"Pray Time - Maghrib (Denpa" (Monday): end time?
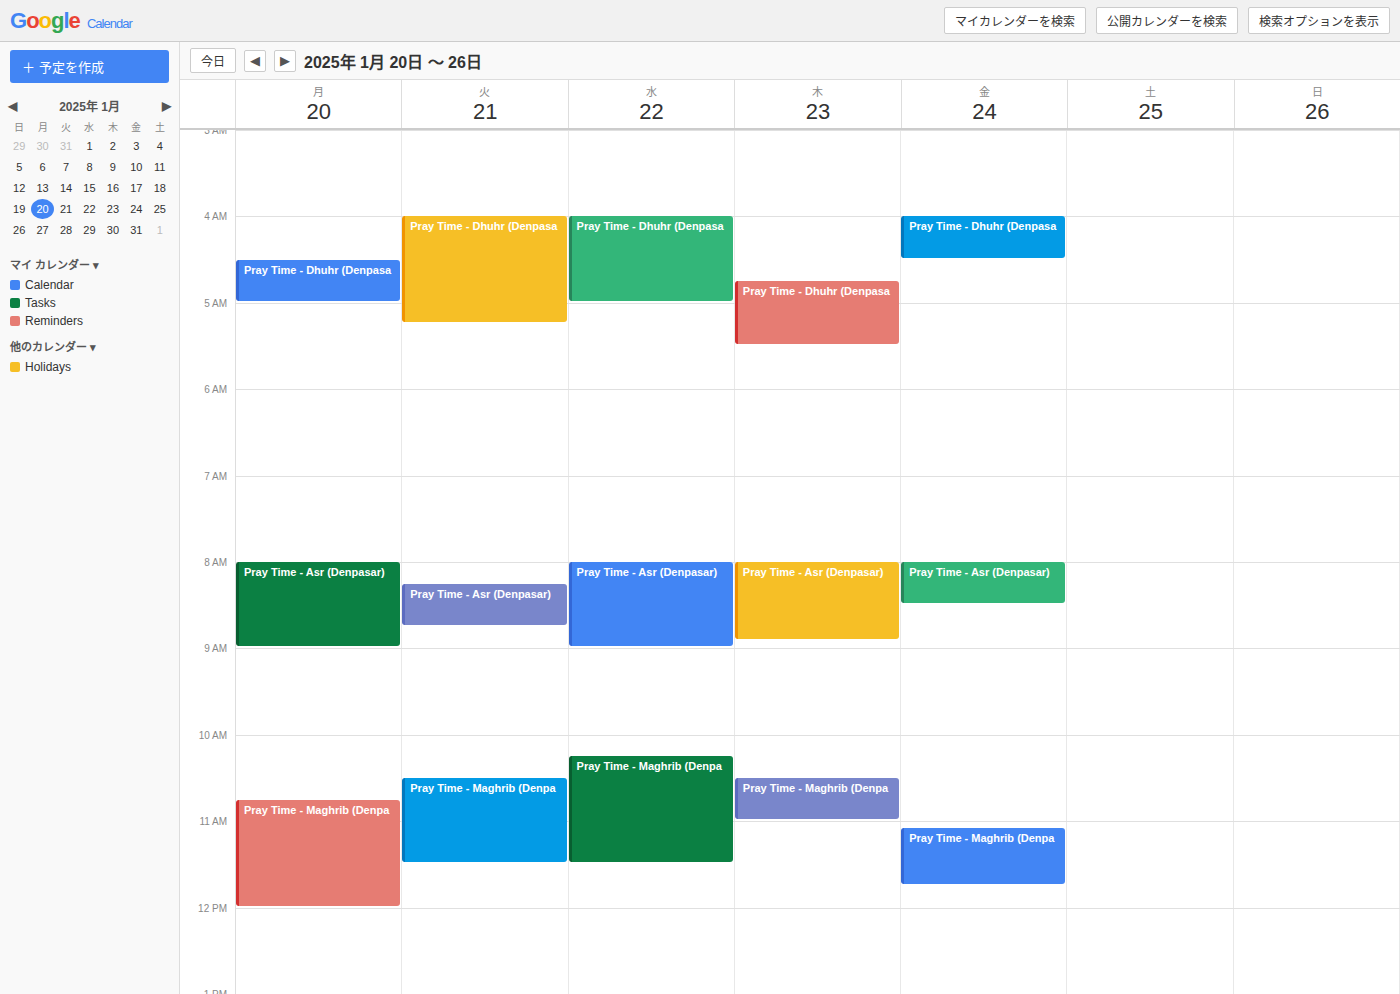
12:00 PM